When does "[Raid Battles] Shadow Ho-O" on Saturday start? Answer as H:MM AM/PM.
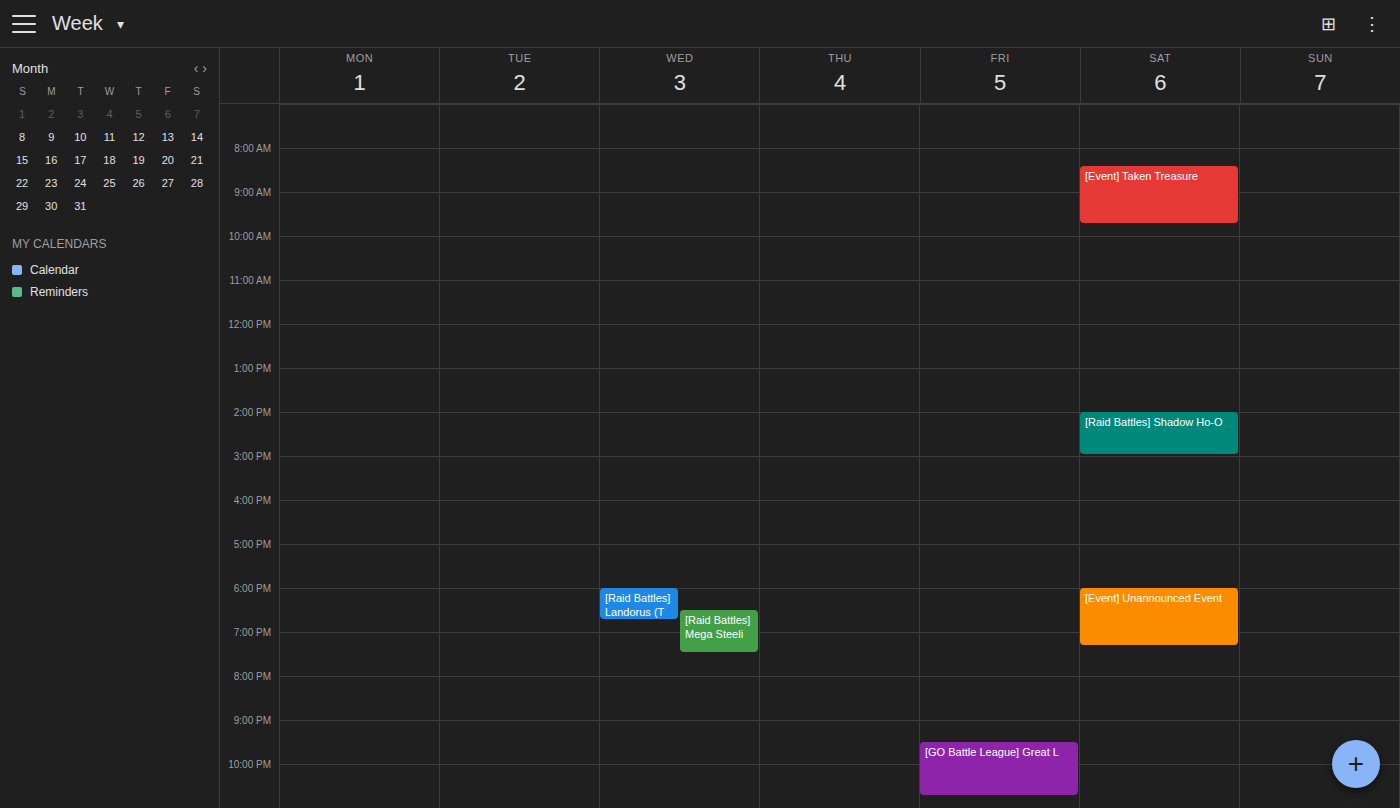
2:00 PM